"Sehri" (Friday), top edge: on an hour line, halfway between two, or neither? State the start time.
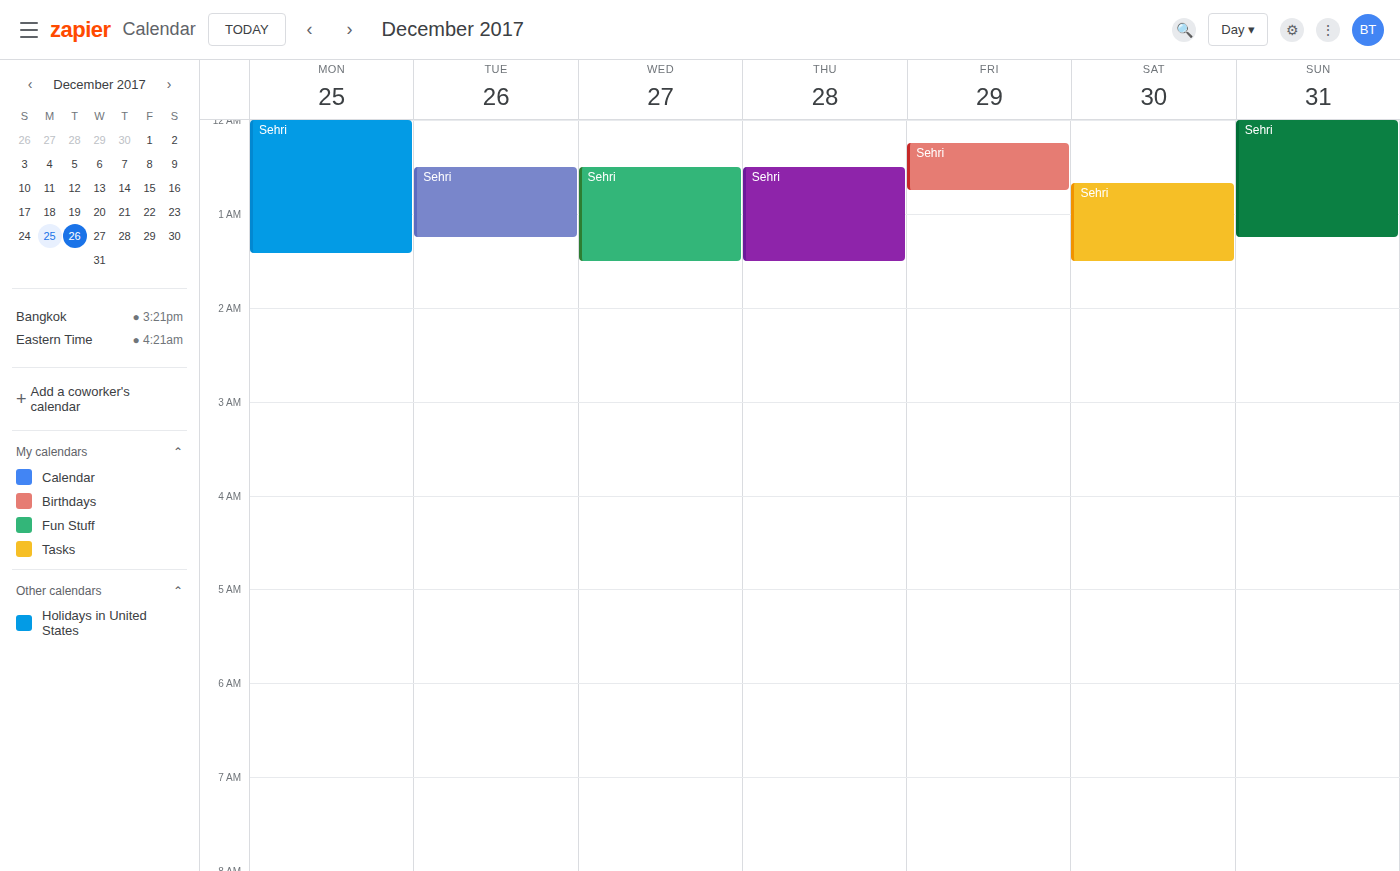
00:15 -- neither: a quarter of the way from the 00:00 line to the 01:00 line.